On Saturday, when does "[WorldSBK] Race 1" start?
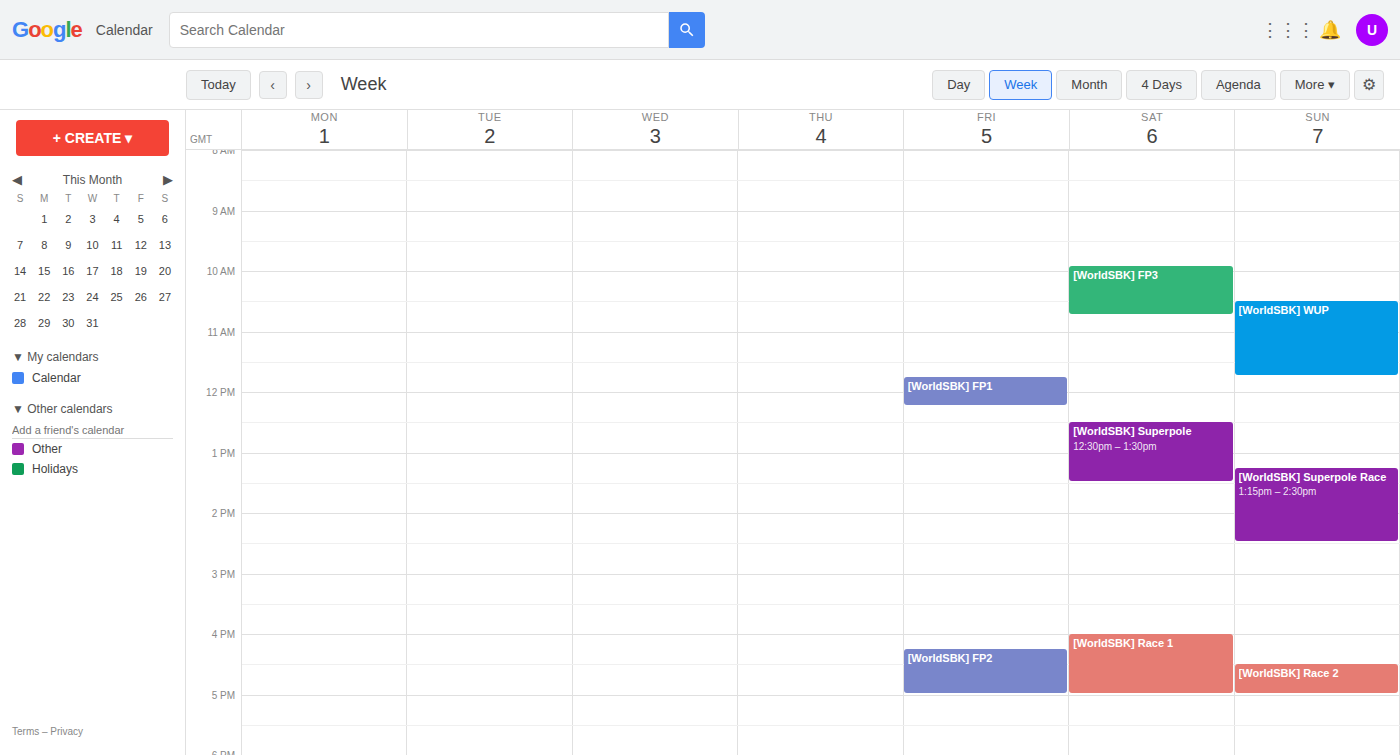
4:00 PM